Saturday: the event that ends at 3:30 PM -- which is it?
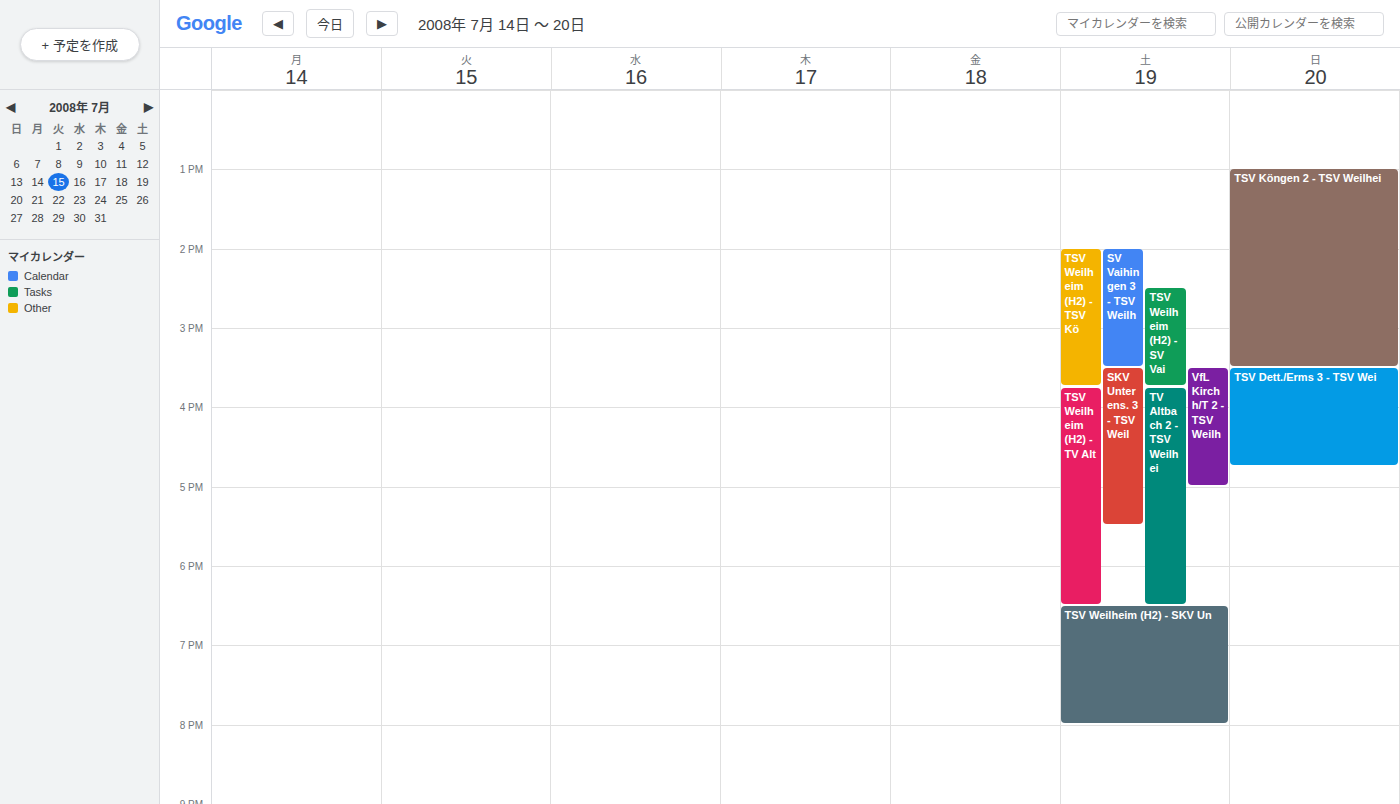
"SV Vaihingen 3 - TSV Weilh"